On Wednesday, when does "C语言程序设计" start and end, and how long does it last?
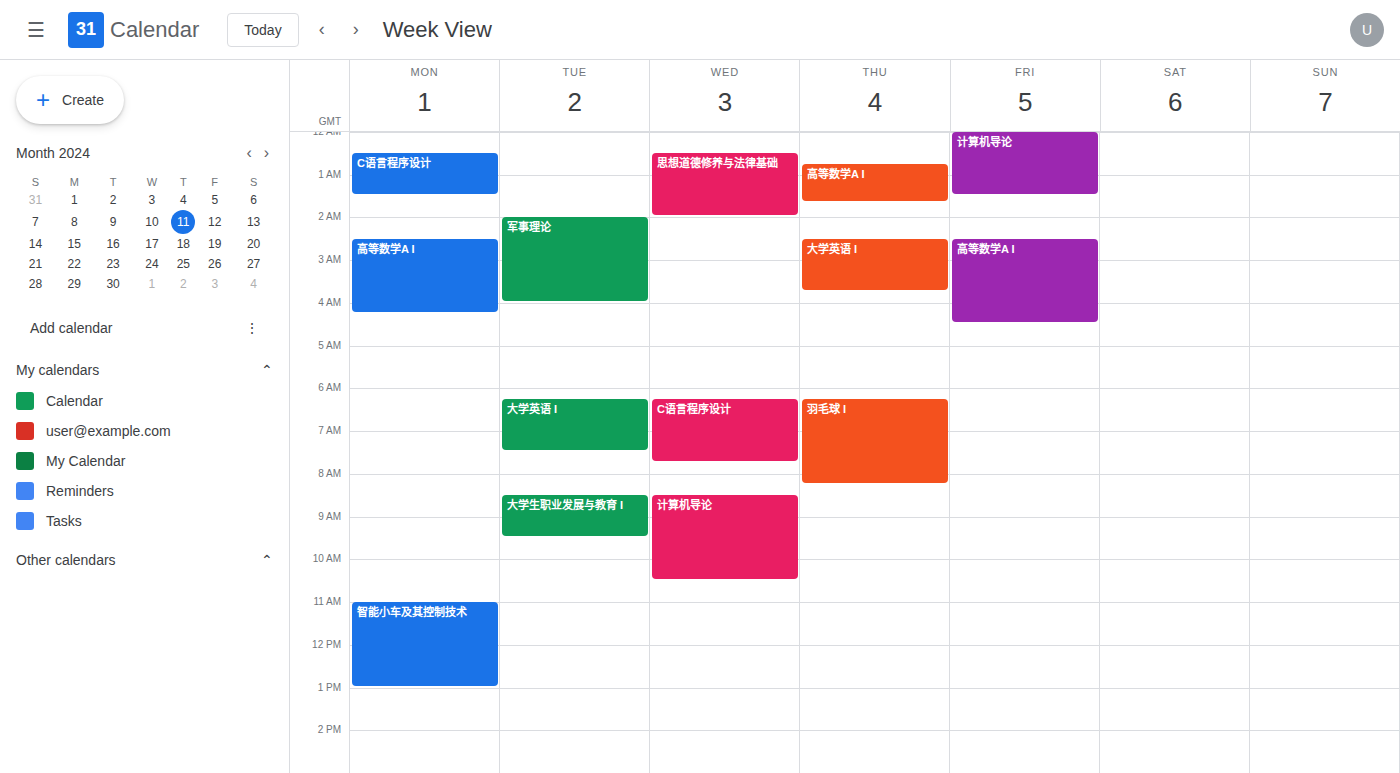
6:15 AM to 7:45 AM, 1 hour 30 minutes